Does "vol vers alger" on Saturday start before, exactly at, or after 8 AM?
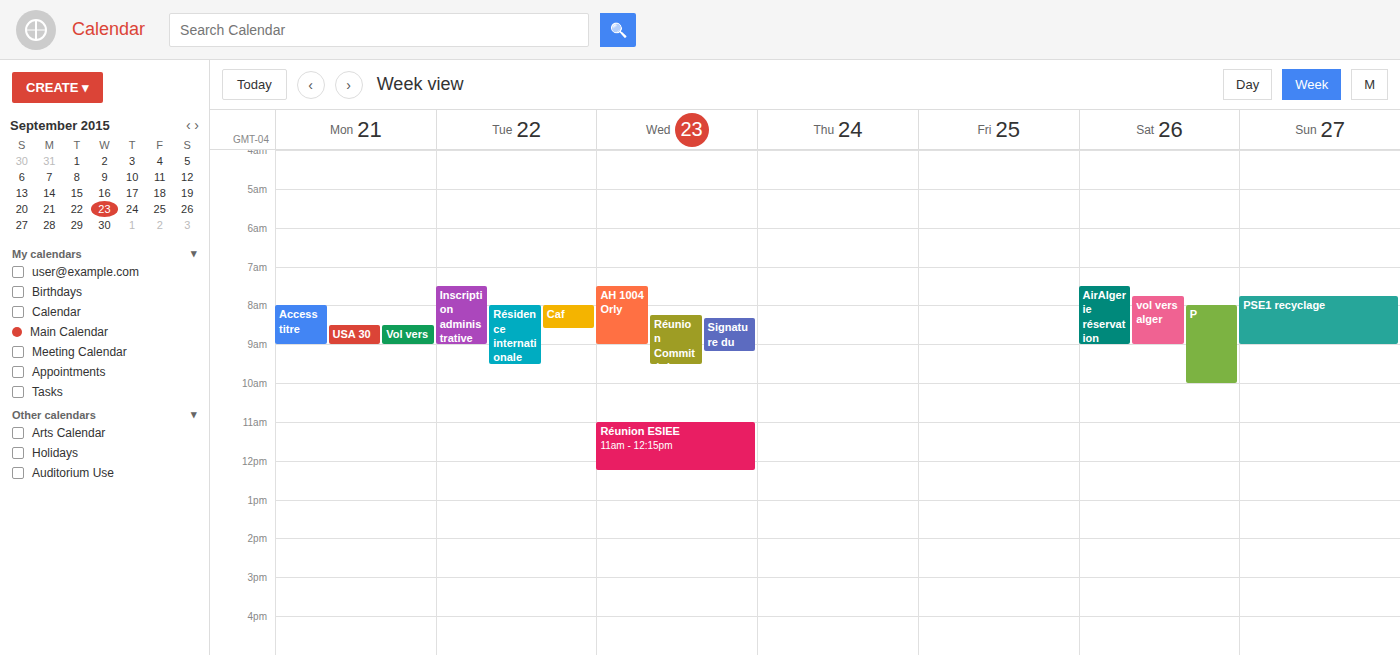
7:45 AM -- before 8 AM, 15 minutes above the 8 AM line.